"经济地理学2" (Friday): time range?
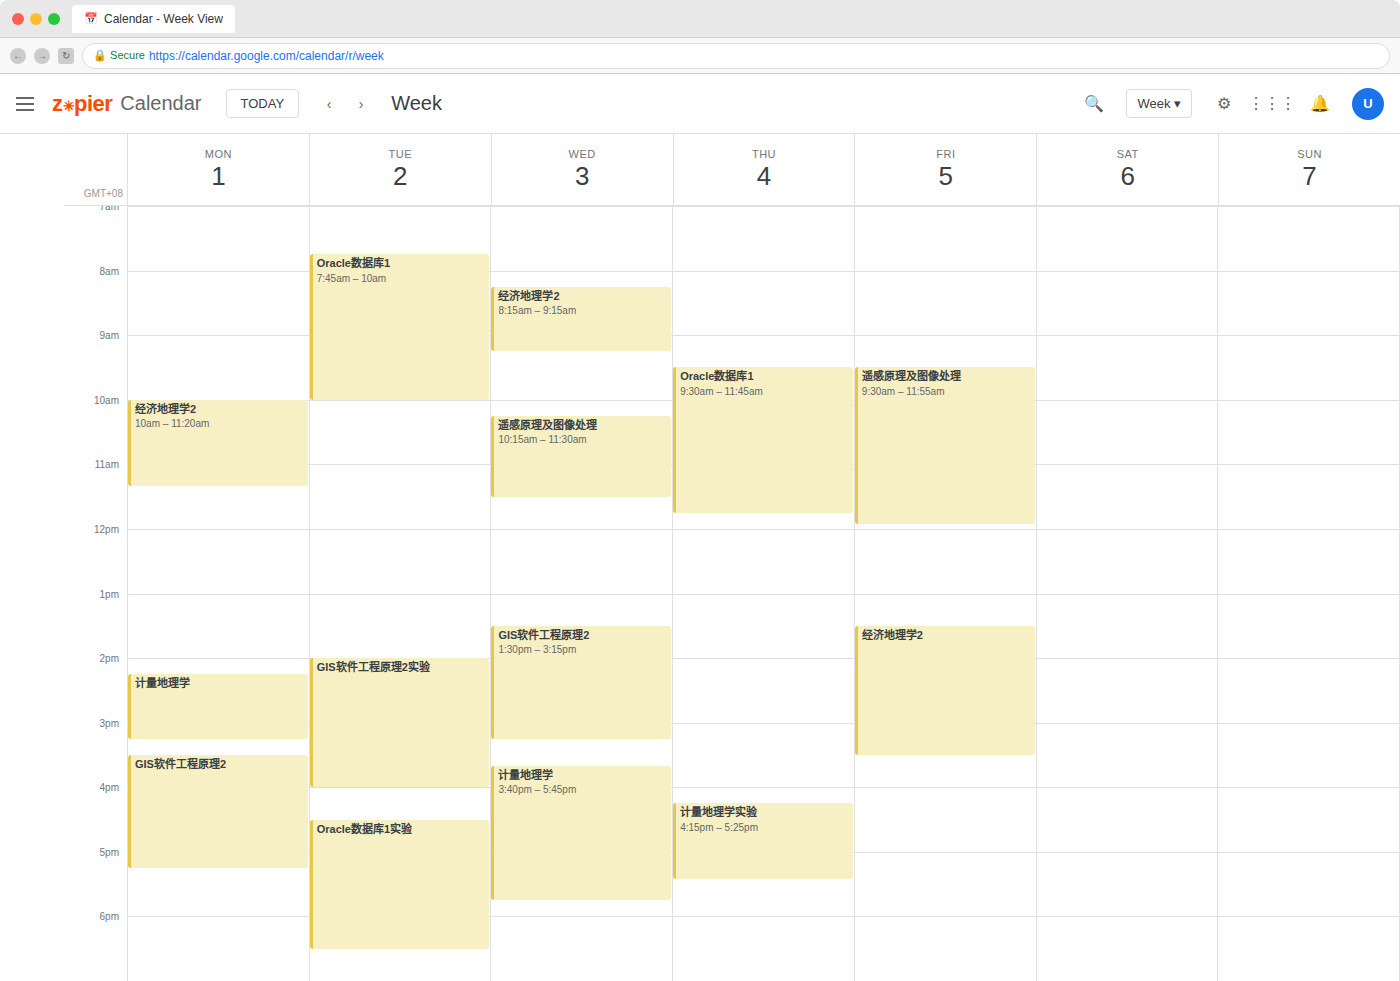
1:30 PM to 3:30 PM